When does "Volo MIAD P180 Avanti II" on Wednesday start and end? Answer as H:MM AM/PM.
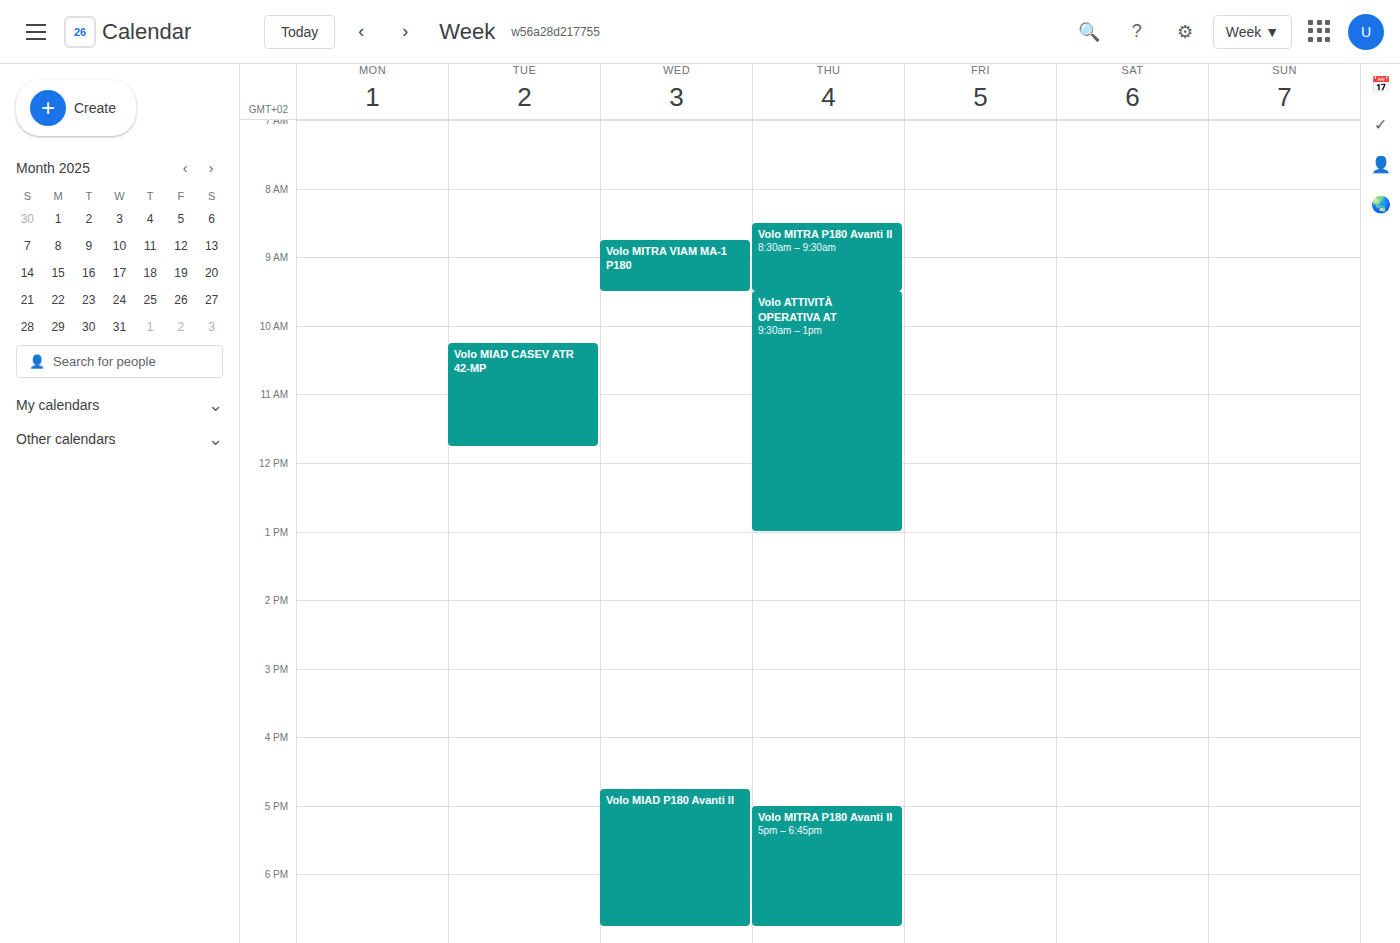
4:45 PM to 6:45 PM